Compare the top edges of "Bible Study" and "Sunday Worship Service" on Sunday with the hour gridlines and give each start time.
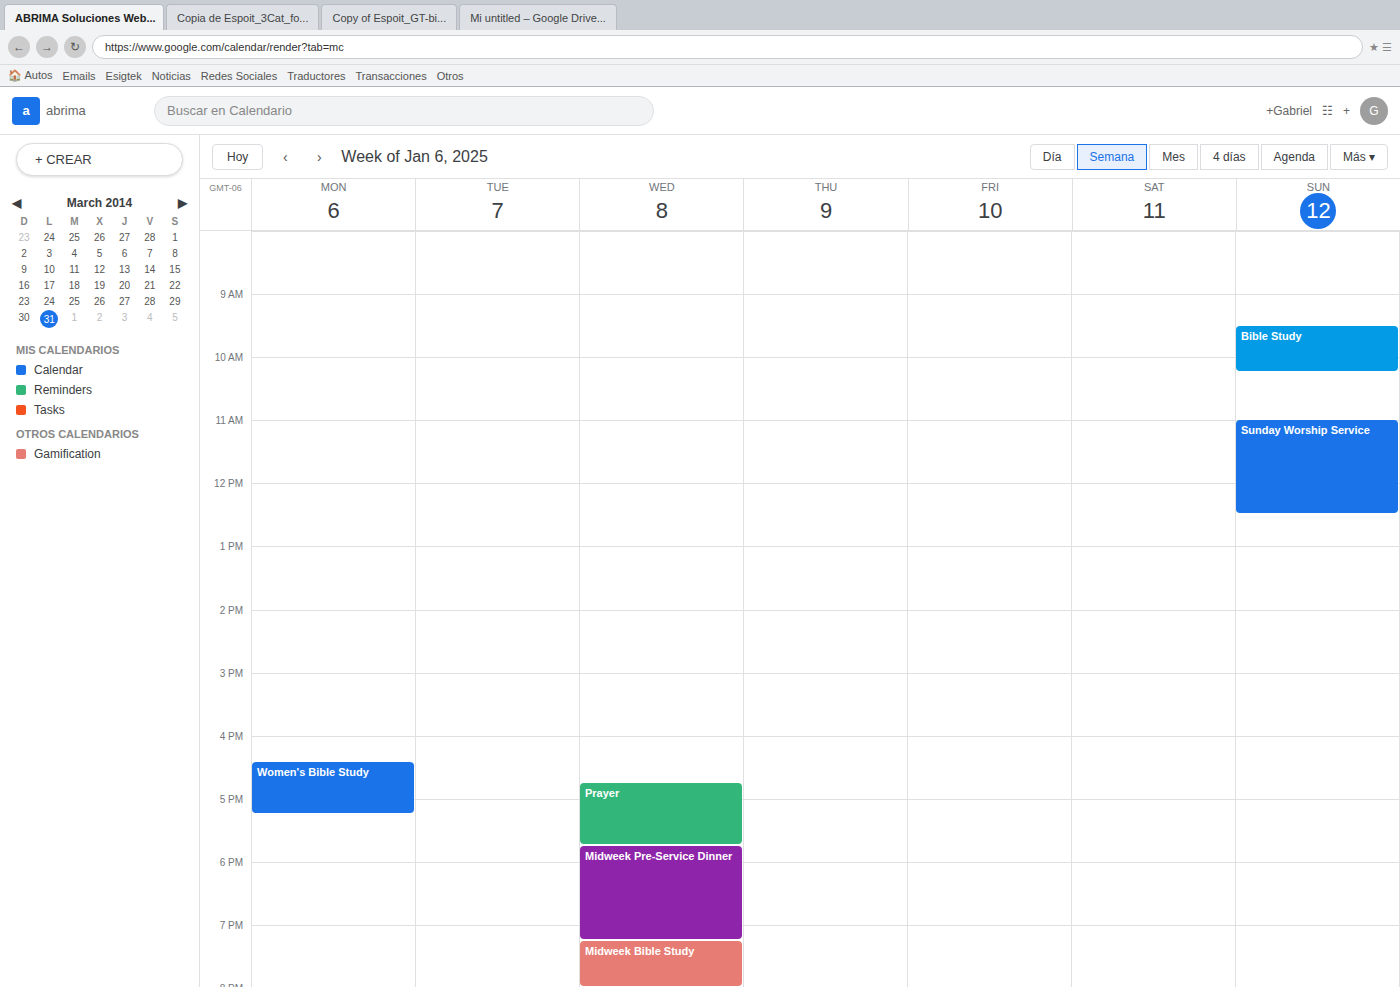
"Bible Study": 9:30 AM, halfway between the 9 AM and 10 AM lines. "Sunday Worship Service": 11:00 AM, exactly on the 11 AM line.